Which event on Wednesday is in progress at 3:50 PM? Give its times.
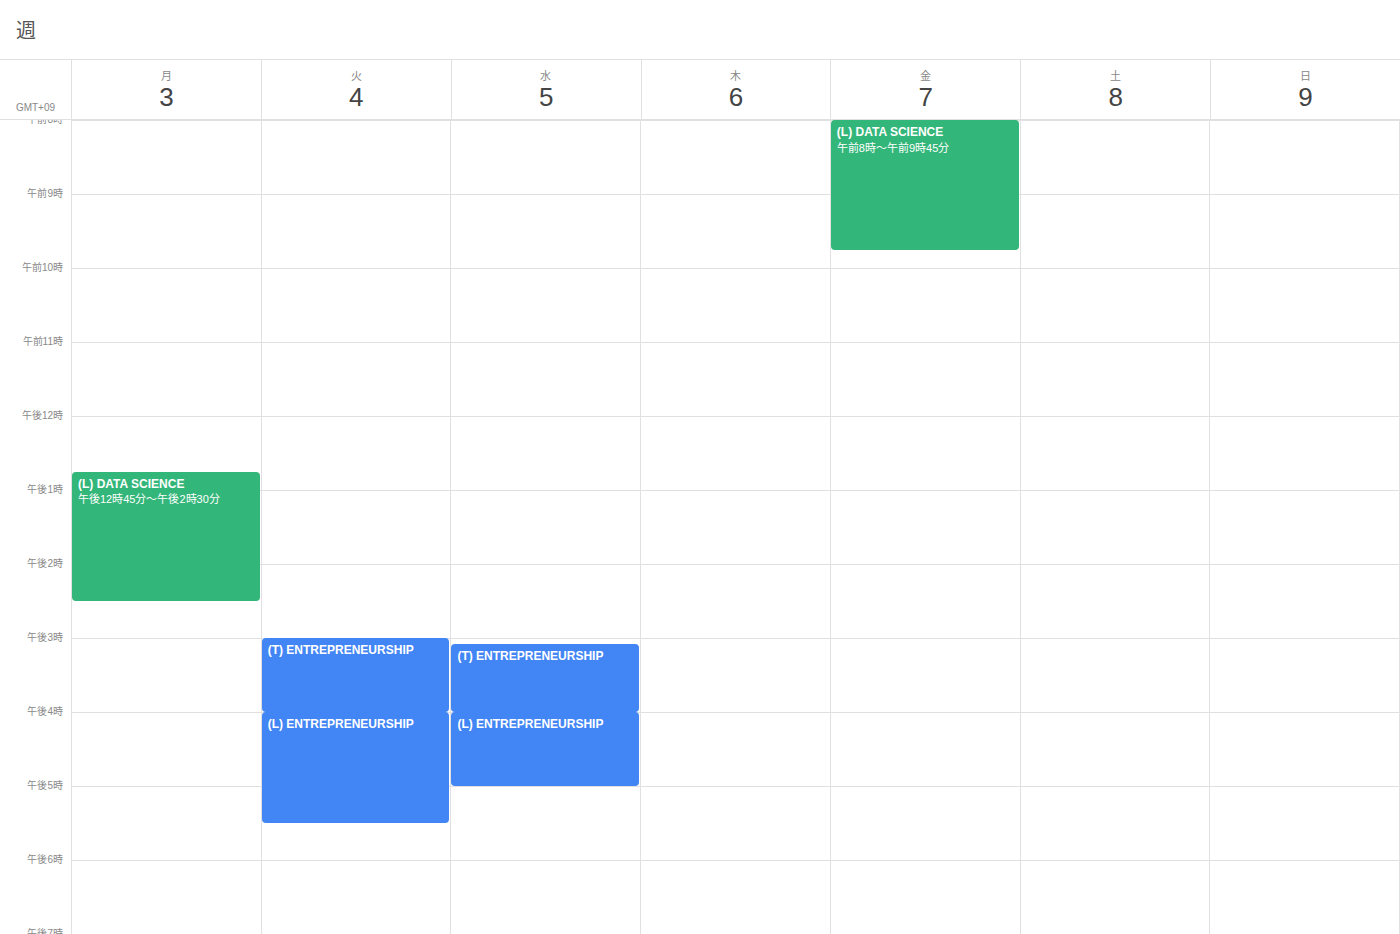
"(T) ENTREPRENEURSHIP", 3:05 PM to 4:00 PM